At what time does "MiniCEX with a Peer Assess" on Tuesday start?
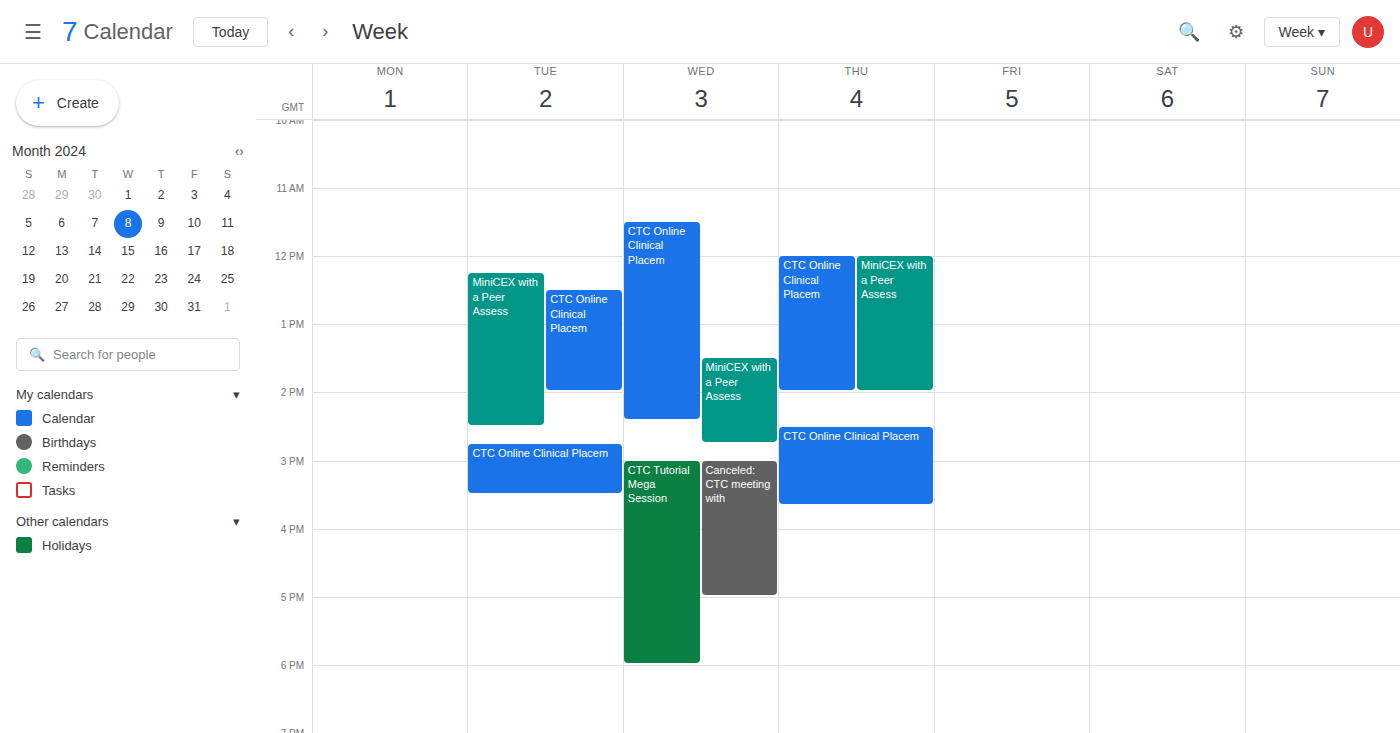
12:15 PM